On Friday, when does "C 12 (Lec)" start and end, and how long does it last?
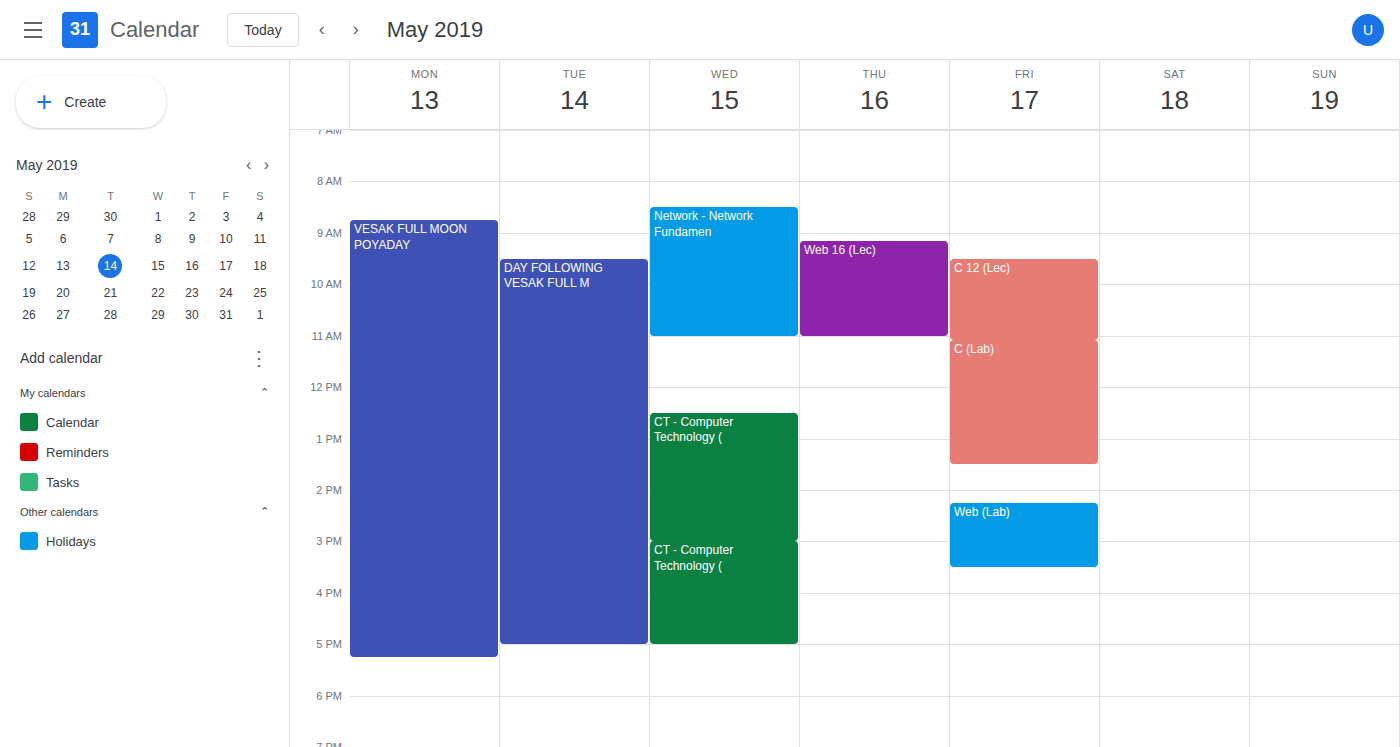
9:30 AM to 11:05 AM, 1 hour 35 minutes